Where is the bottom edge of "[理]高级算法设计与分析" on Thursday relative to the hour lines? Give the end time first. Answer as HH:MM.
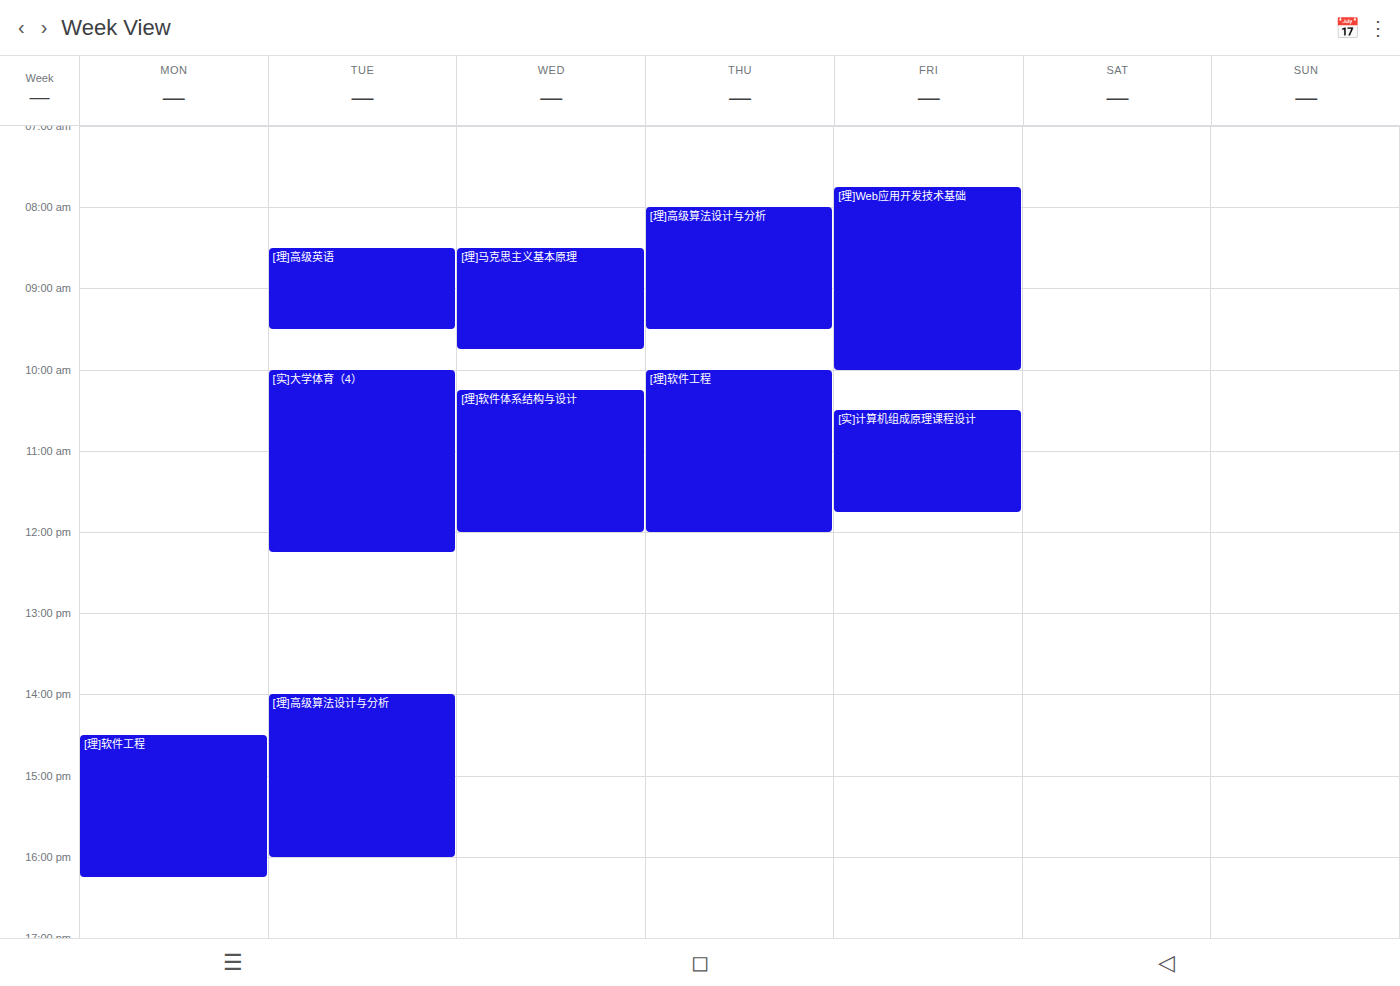
09:30 -- halfway between the 09:00 and 10:00 lines.